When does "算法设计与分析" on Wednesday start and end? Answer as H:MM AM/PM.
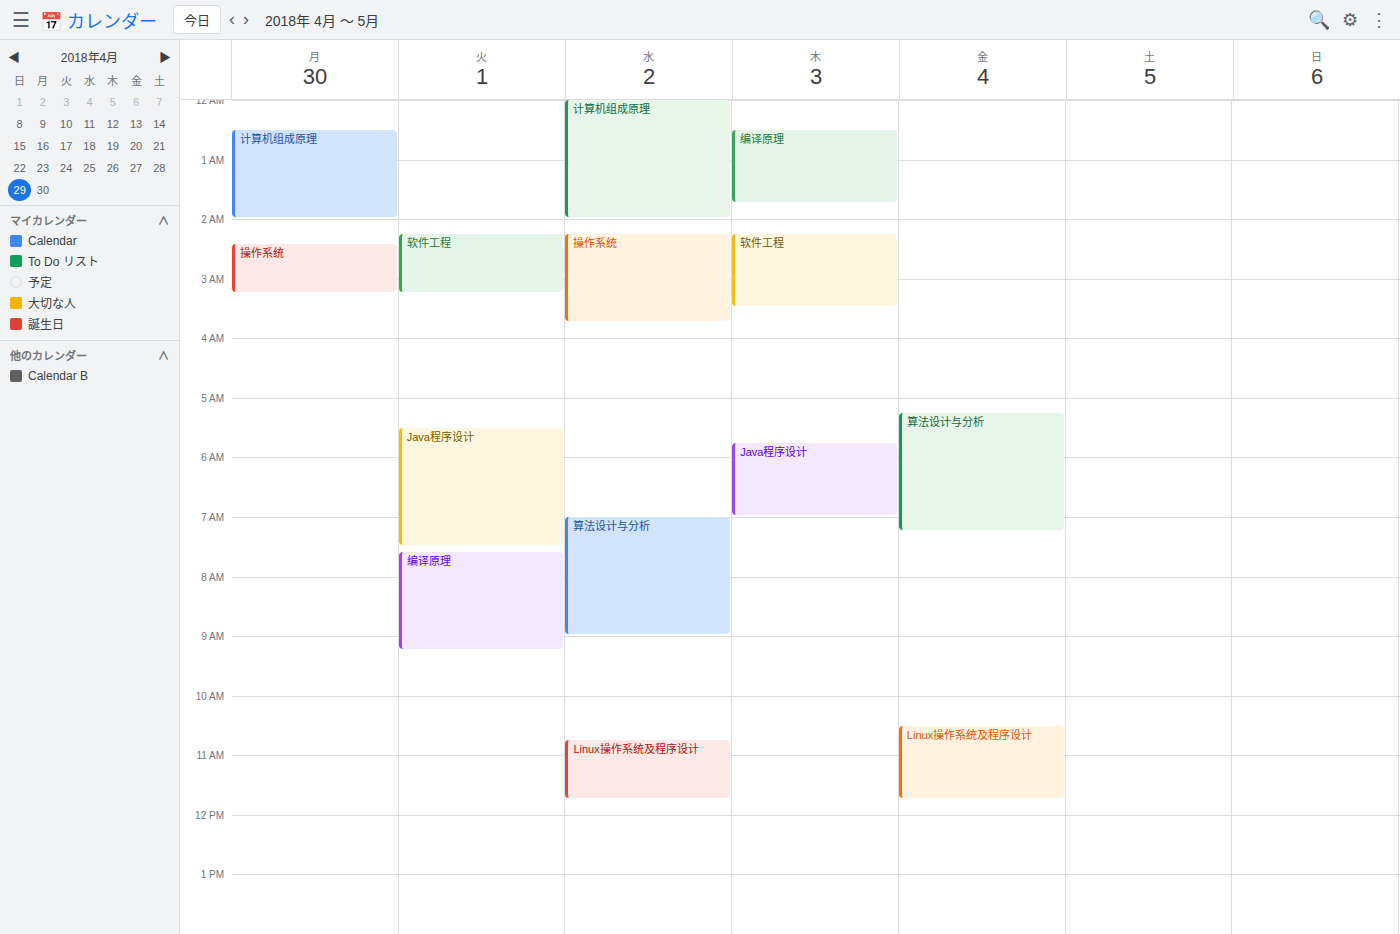
7:00 AM to 9:00 AM